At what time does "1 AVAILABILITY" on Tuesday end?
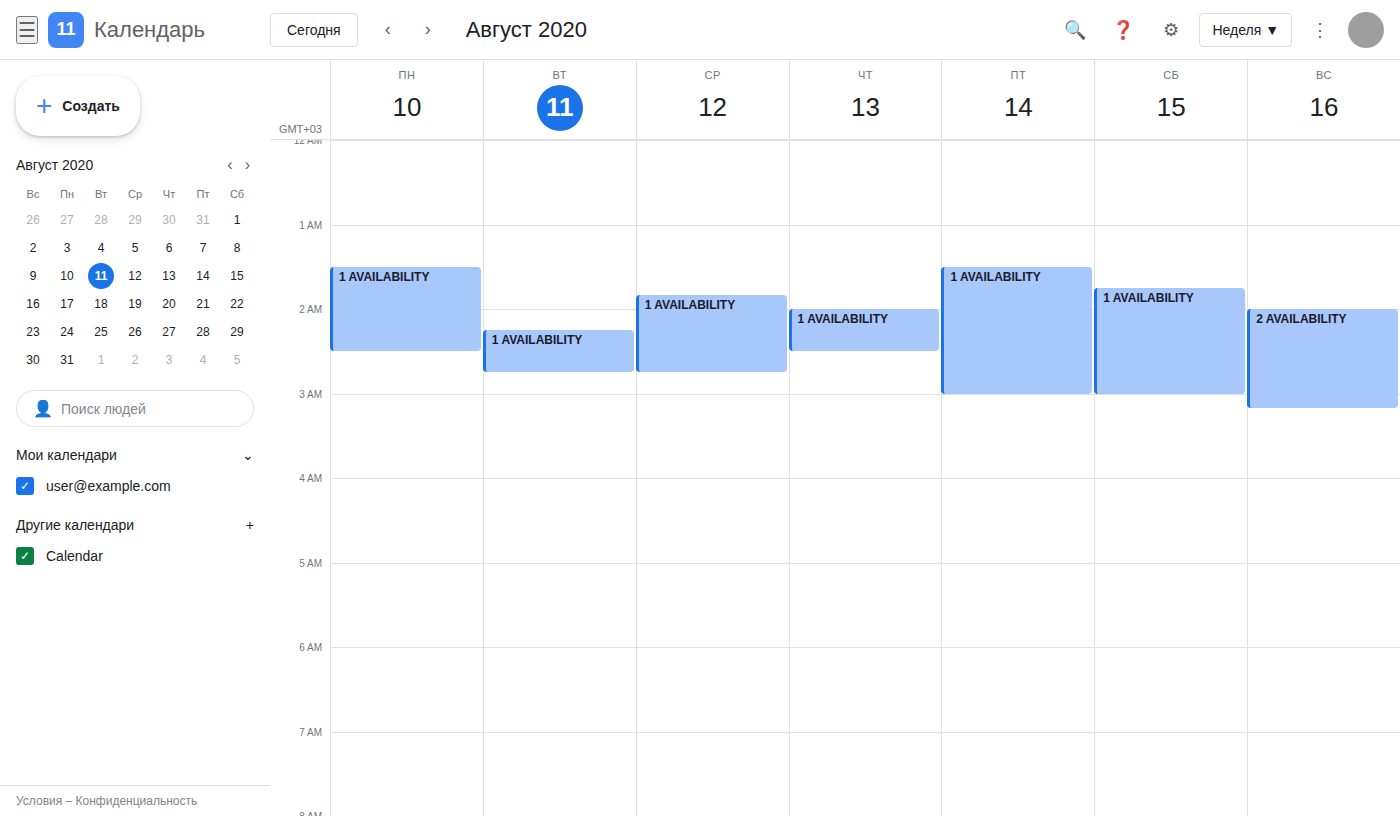
2:45 AM